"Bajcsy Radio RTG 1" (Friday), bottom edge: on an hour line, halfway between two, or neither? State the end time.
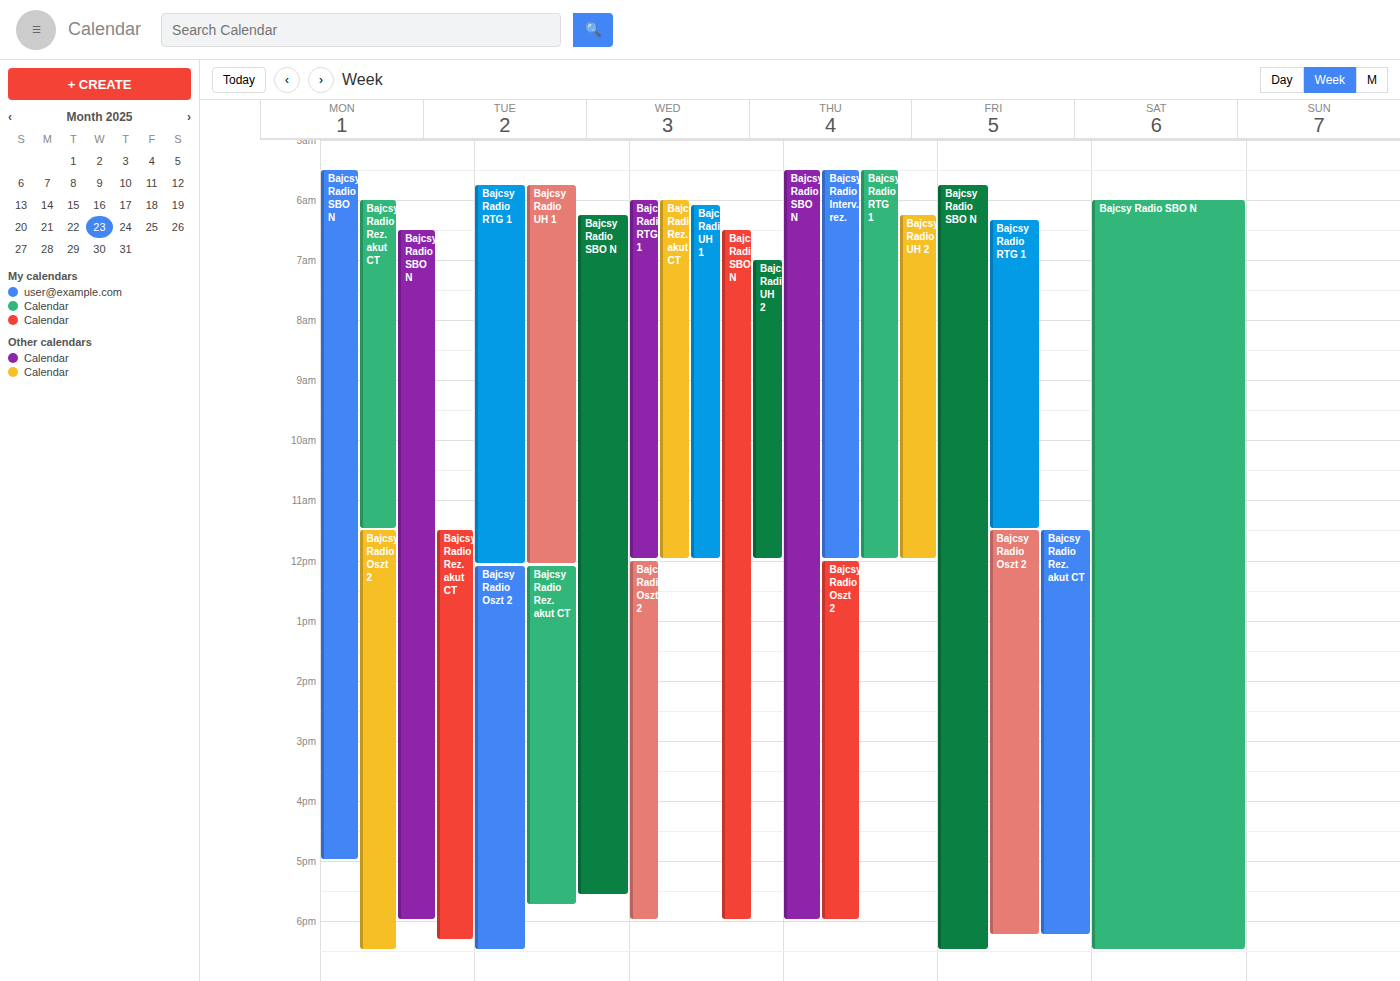
11:30 AM -- halfway between the 11 AM and 12 PM lines.